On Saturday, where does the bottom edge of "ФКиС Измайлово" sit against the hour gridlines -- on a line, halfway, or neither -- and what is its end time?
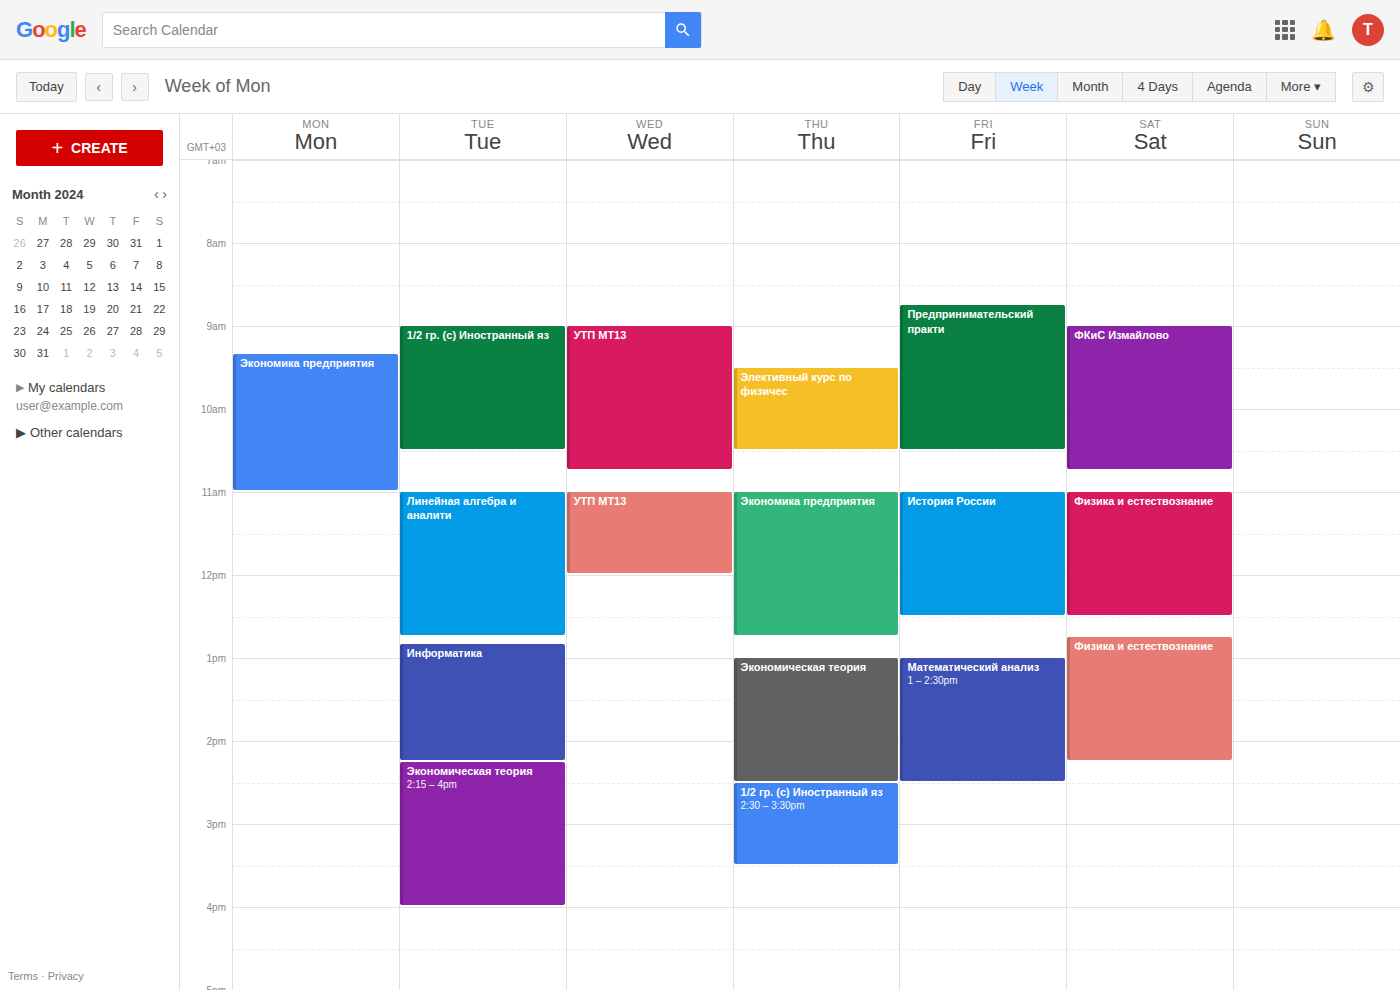
10:45 -- neither: three quarters of the way from the 10:00 line to the 11:00 line.